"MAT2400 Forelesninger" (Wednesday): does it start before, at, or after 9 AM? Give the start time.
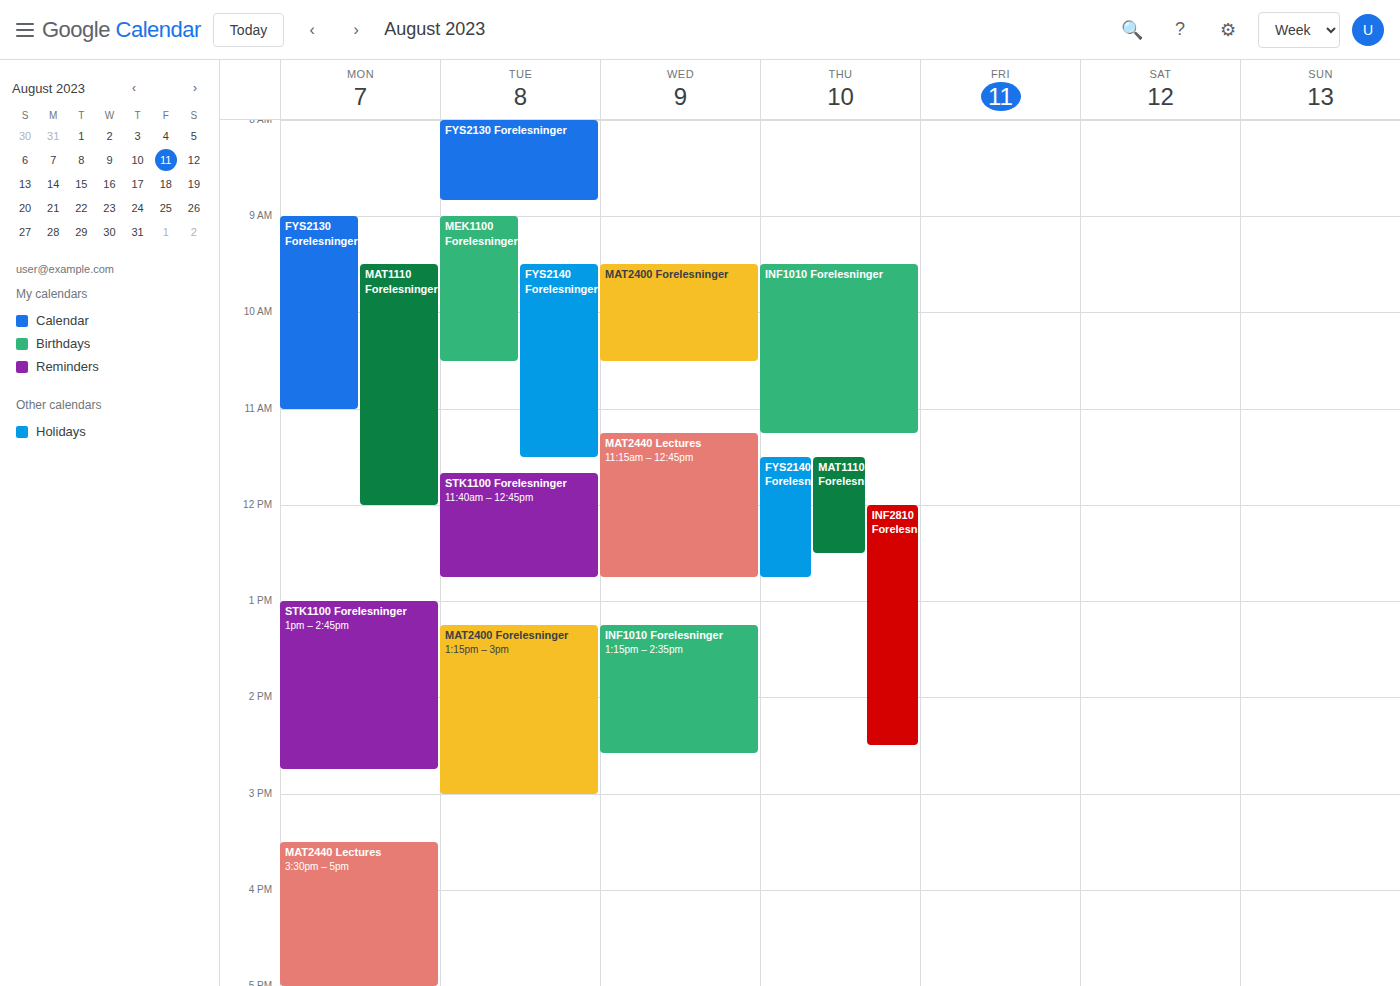
9:30 AM -- after 9 AM, 30 minutes below the 9 AM line.